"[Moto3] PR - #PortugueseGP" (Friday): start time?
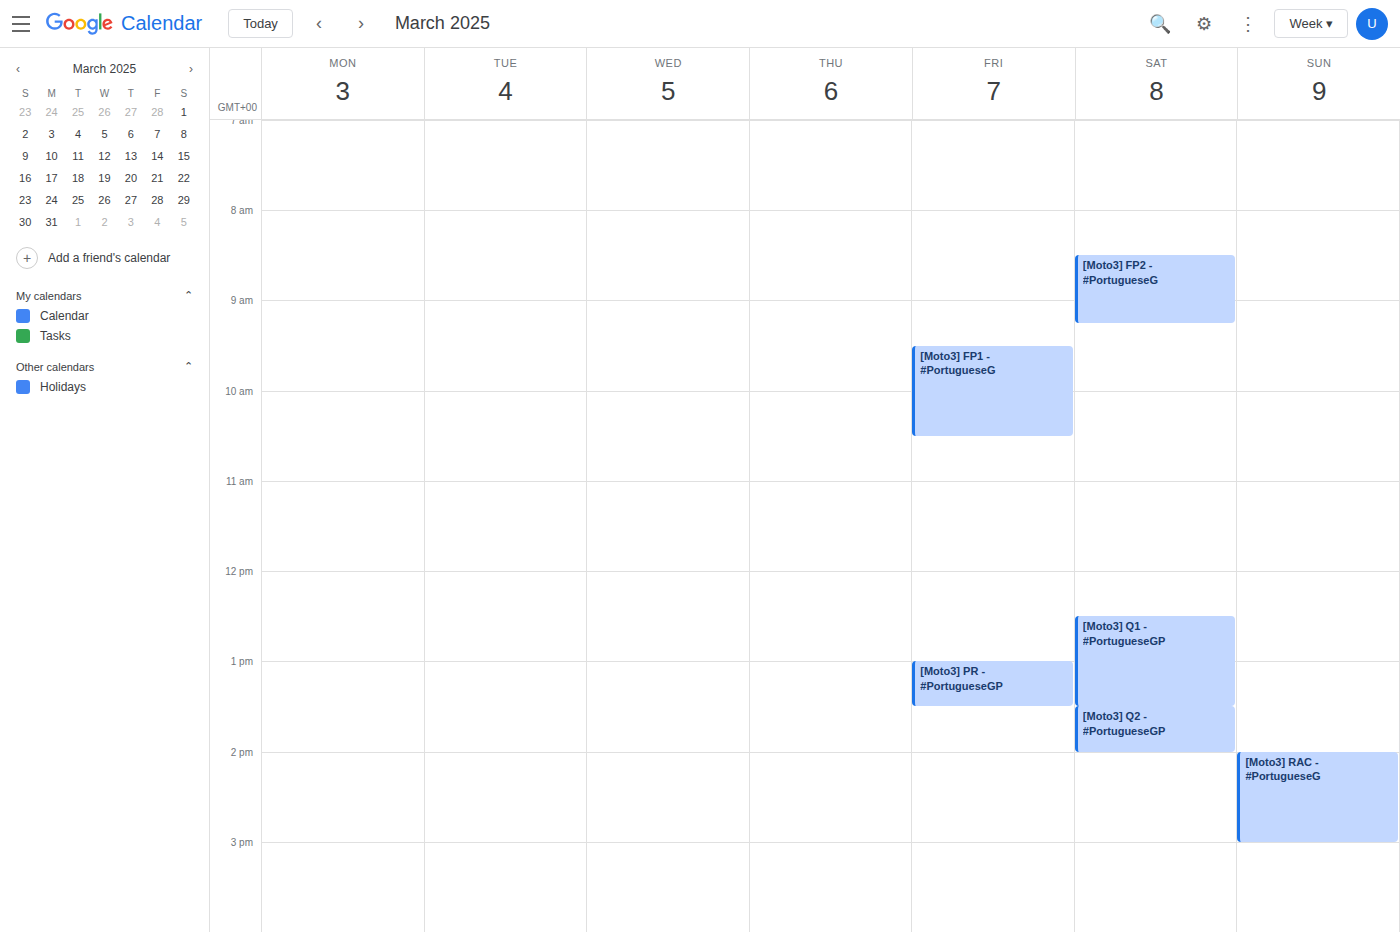
1:00 PM